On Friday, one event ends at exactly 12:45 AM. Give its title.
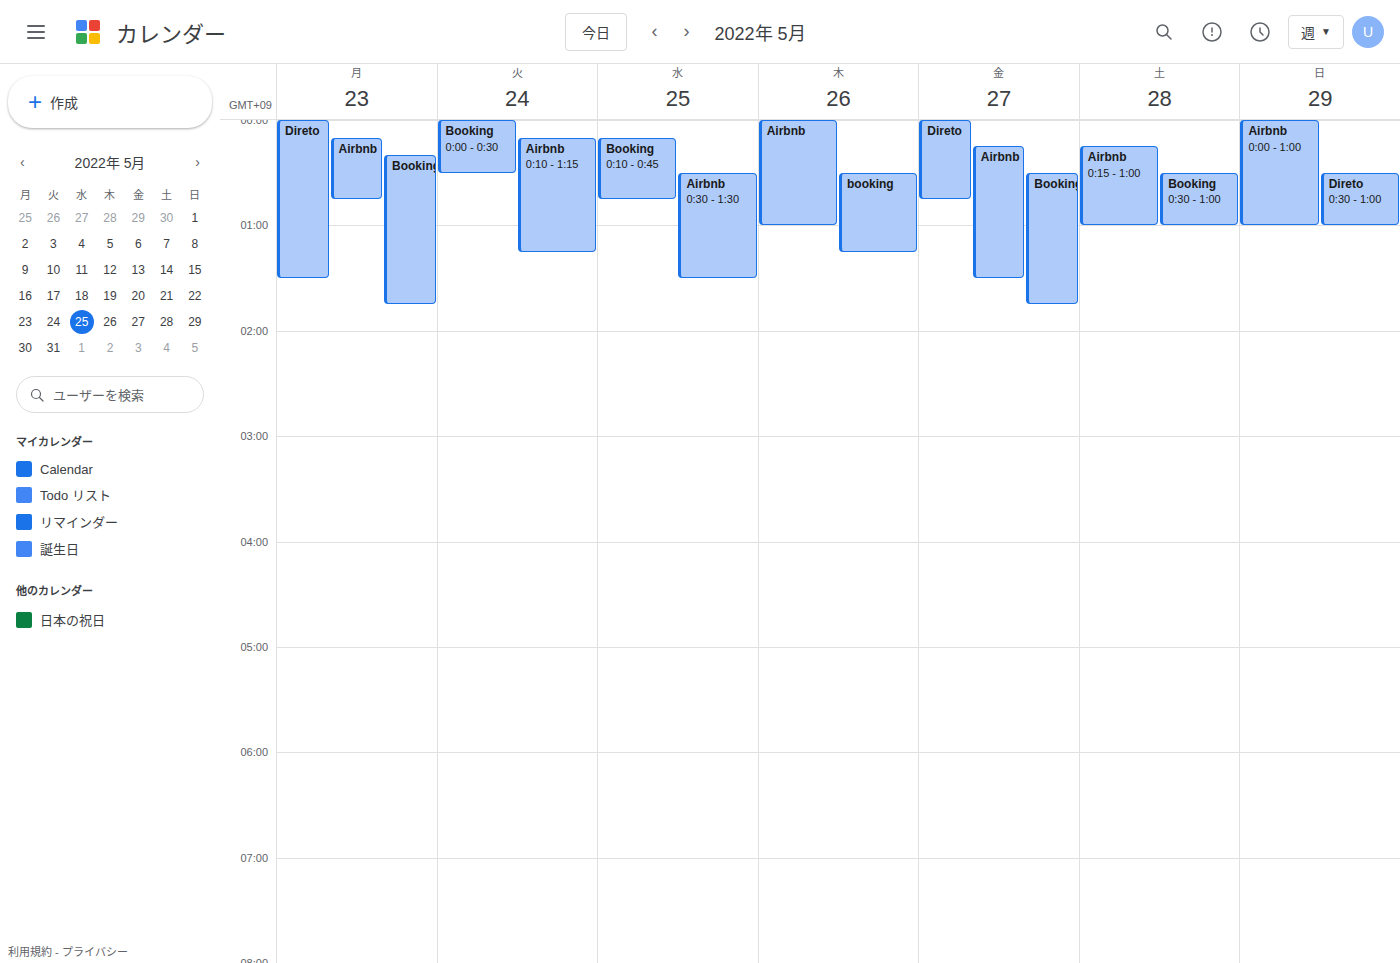
"Direto"